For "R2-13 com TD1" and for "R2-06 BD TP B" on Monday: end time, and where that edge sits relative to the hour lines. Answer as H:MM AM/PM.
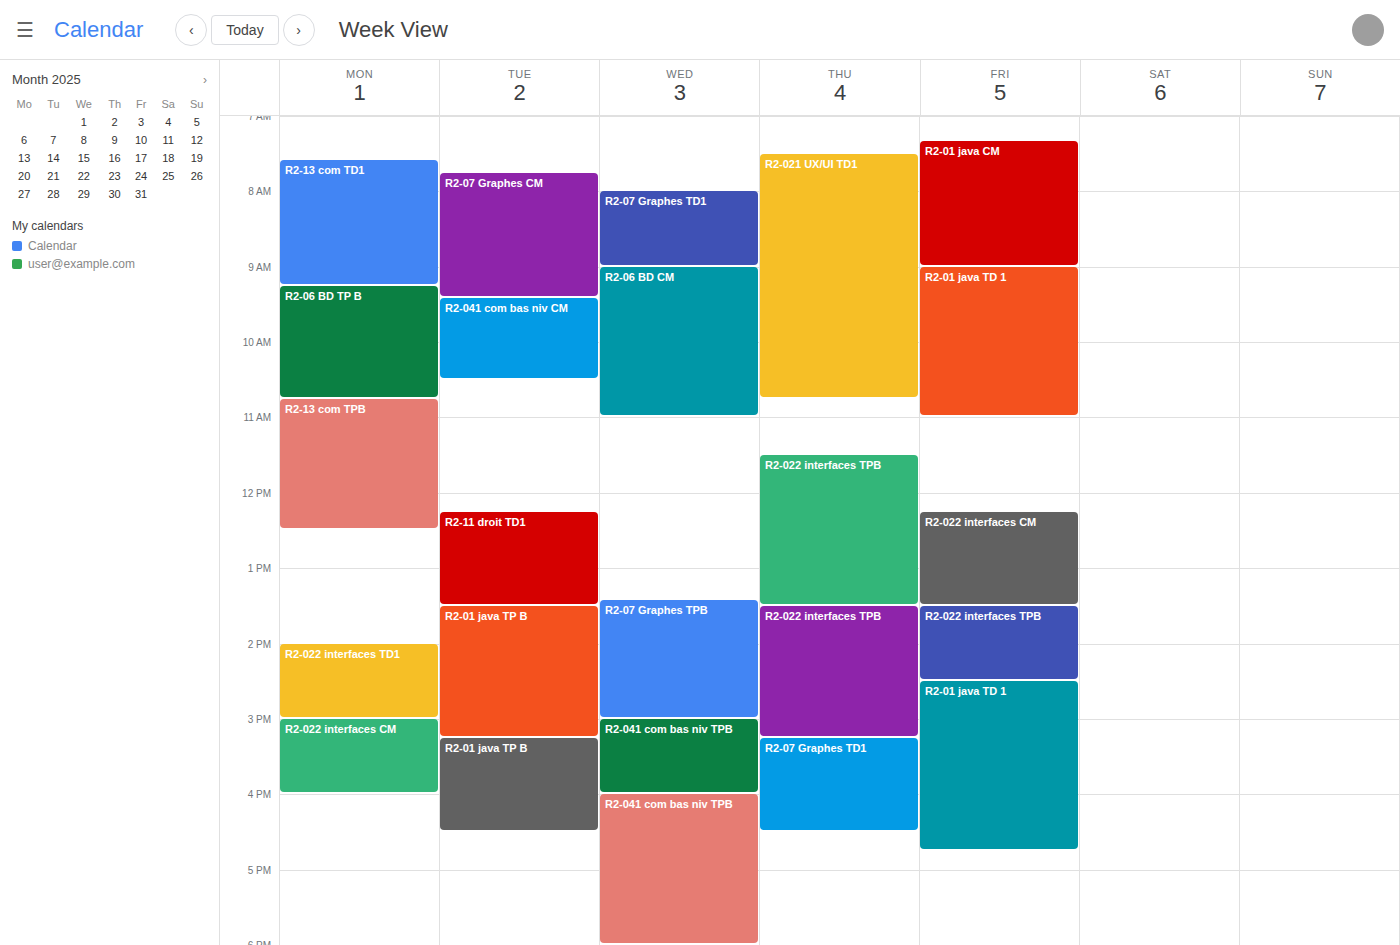
"R2-13 com TD1": 9:15 AM, neither: a quarter of the way from the 9 AM line to the 10 AM line. "R2-06 BD TP B": 10:45 AM, neither: three quarters of the way from the 10 AM line to the 11 AM line.